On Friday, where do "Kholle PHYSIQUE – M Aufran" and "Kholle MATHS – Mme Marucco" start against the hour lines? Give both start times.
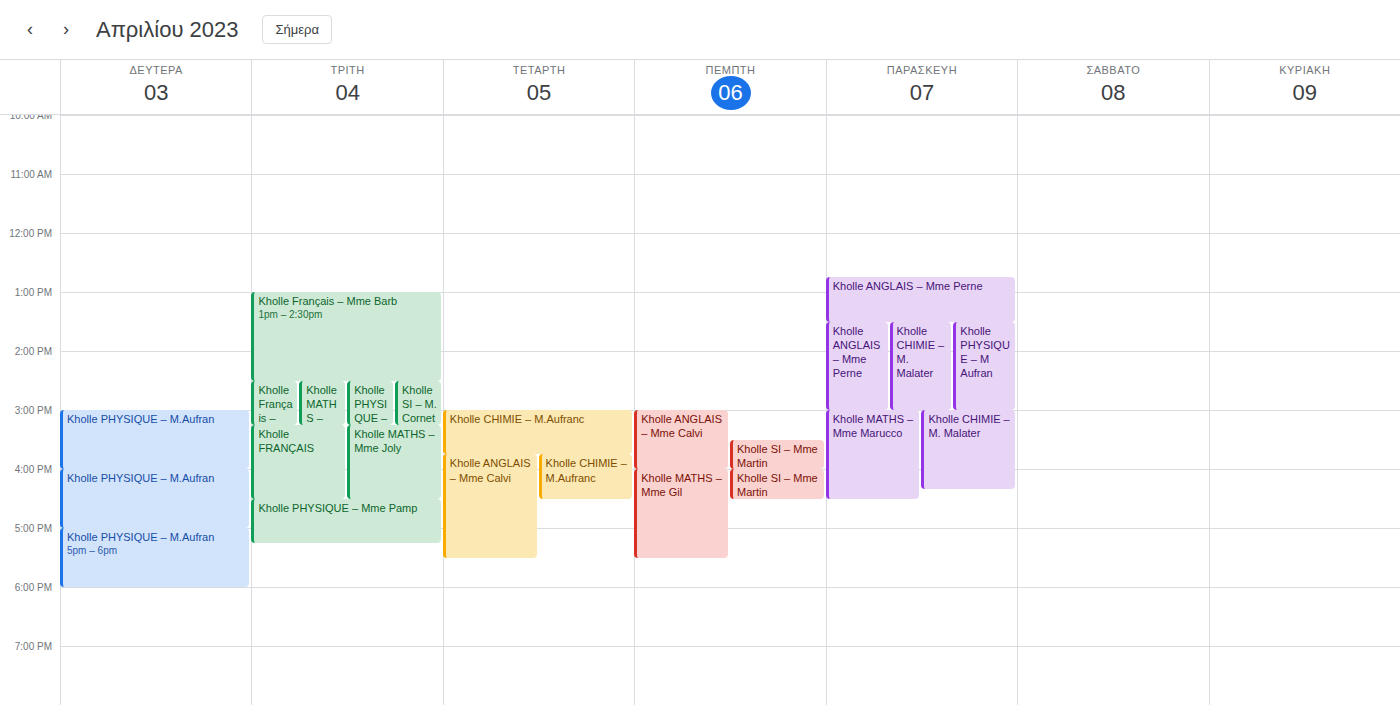
"Kholle PHYSIQUE – M Aufran": 1:30 PM, halfway between the 1 PM and 2 PM lines. "Kholle MATHS – Mme Marucco": 3:00 PM, exactly on the 3 PM line.